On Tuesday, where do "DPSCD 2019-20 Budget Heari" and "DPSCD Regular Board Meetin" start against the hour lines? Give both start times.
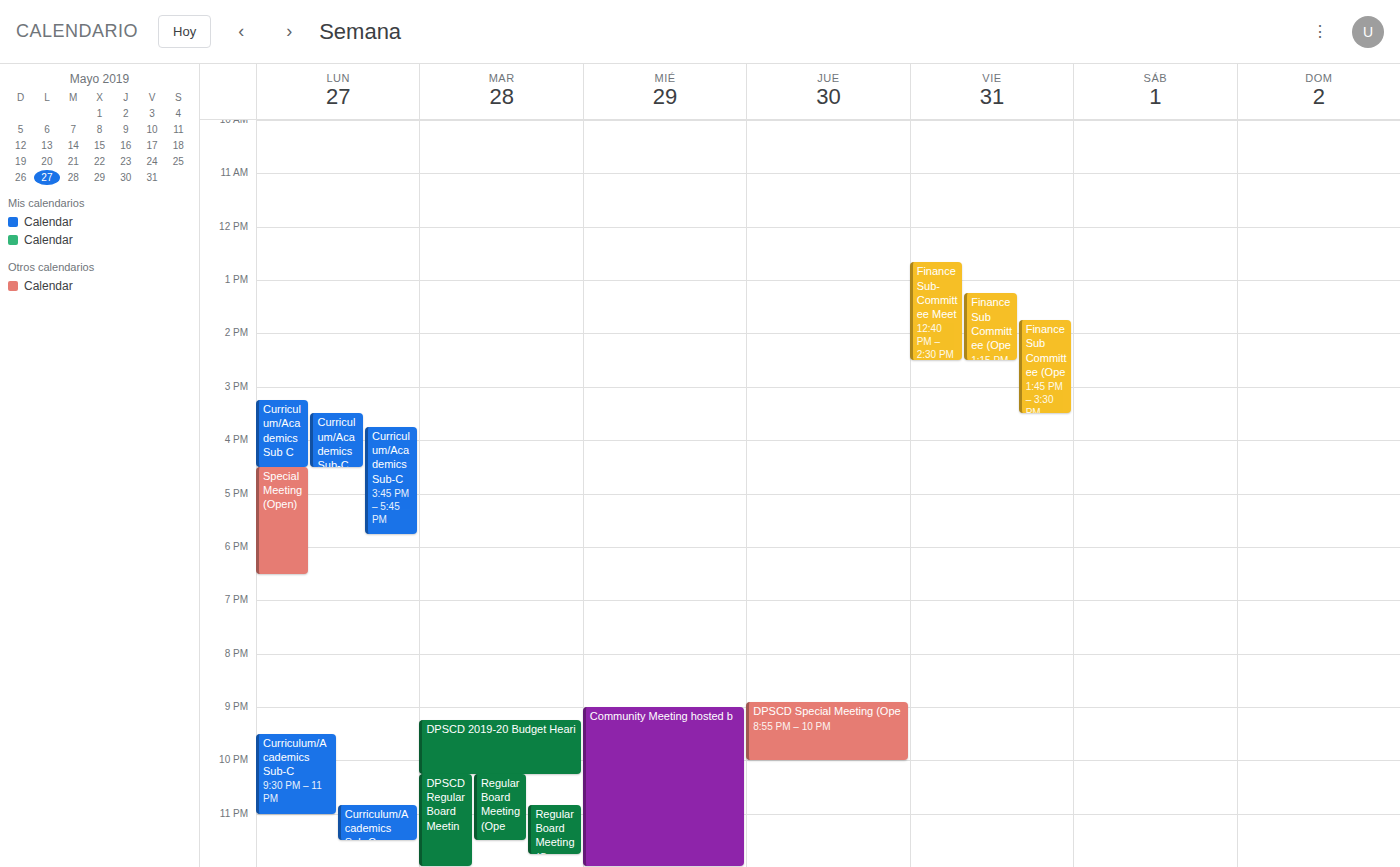
"DPSCD 2019-20 Budget Heari": 9:15 PM, neither: a quarter of the way from the 9 PM line to the 10 PM line. "DPSCD Regular Board Meetin": 10:15 PM, neither: a quarter of the way from the 10 PM line to the 11 PM line.